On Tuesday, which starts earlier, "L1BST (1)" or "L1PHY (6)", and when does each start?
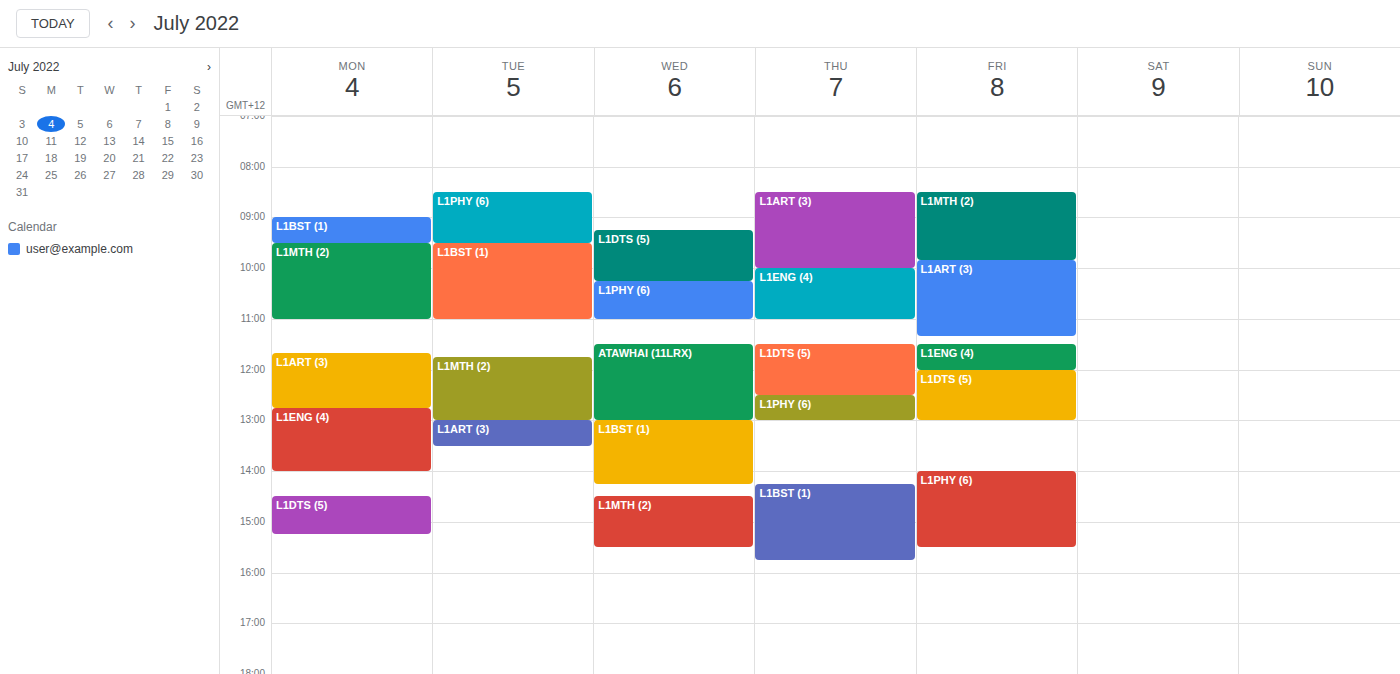
"L1PHY (6)" 8:30 AM; "L1BST (1)" 9:30 AM.